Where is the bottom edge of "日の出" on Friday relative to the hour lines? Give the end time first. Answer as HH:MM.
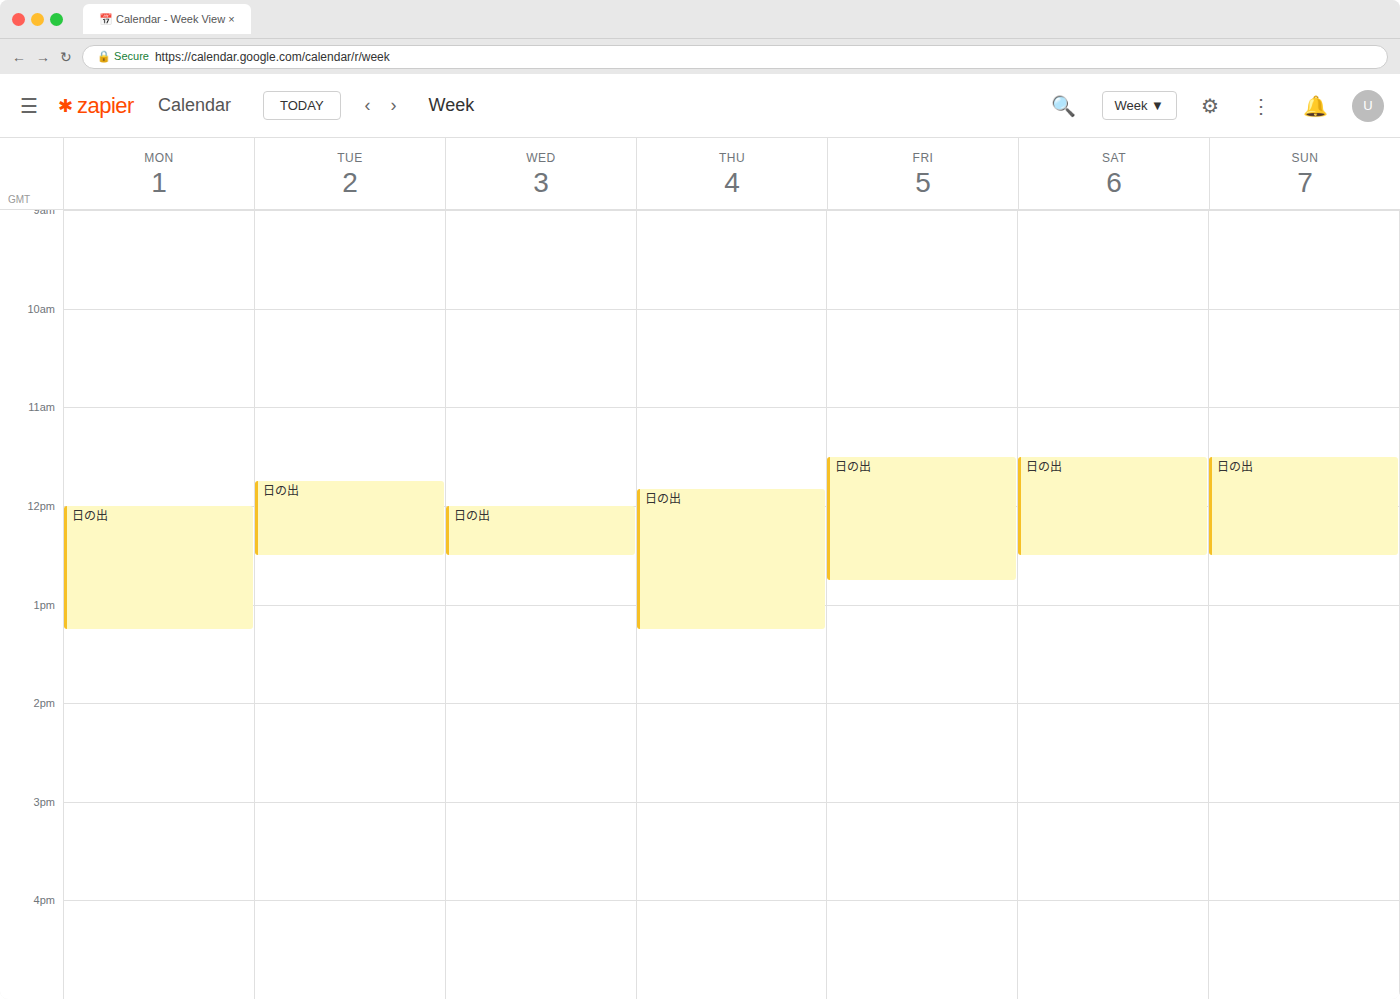
12:45 -- neither: three quarters of the way from the 12:00 line to the 13:00 line.